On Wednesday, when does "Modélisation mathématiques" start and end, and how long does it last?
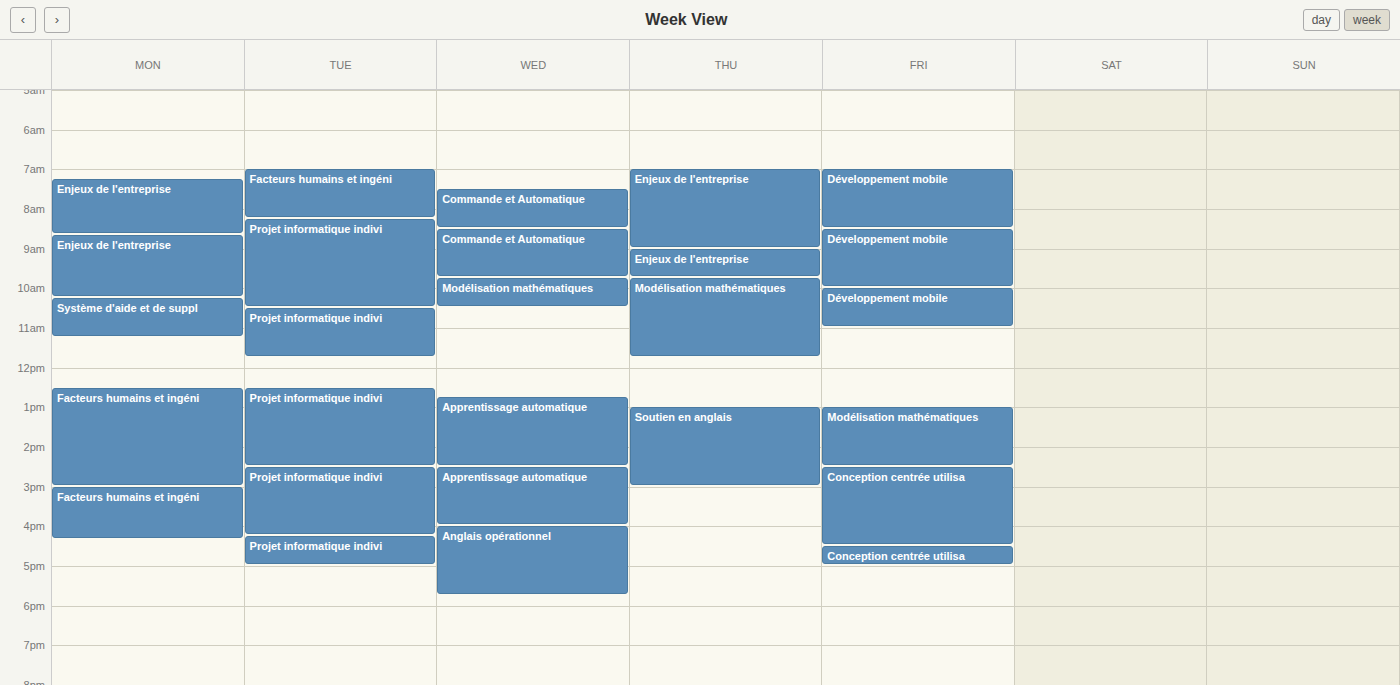
9:45 AM to 10:30 AM, 45 minutes